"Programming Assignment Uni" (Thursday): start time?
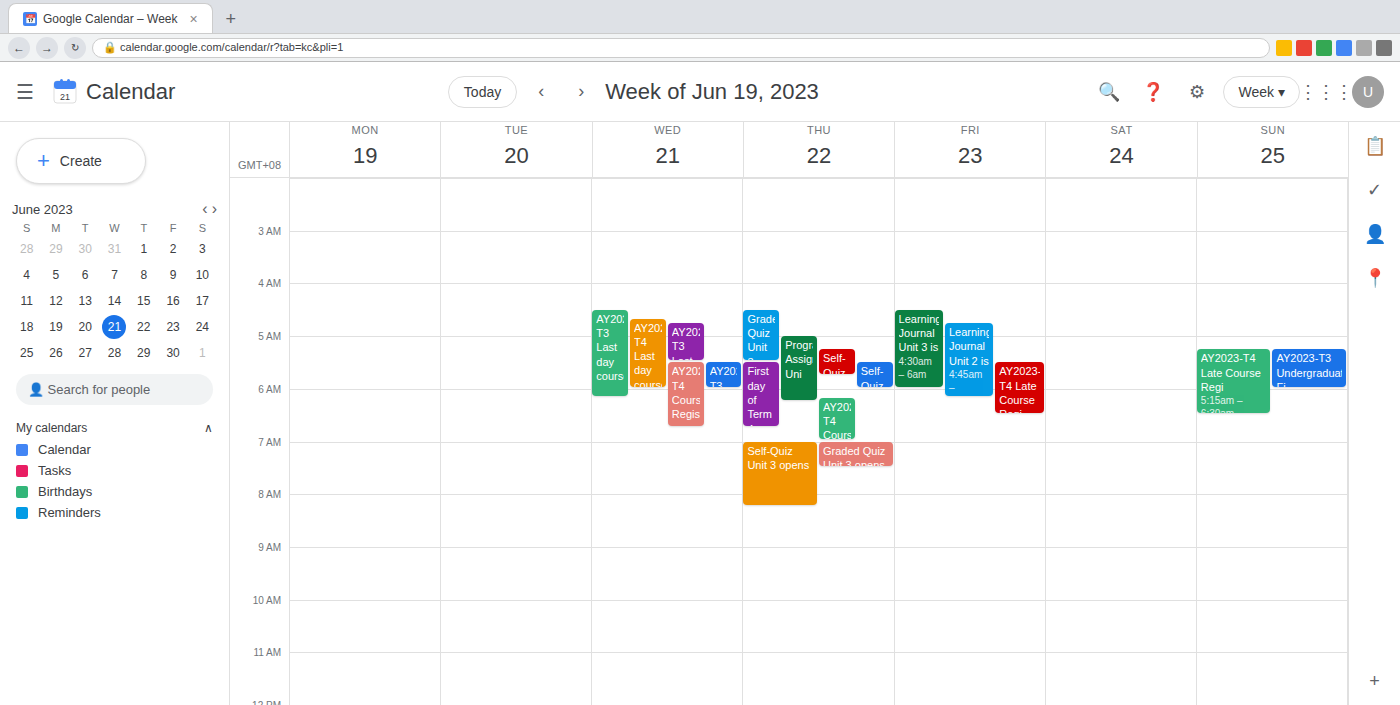
5:00 AM